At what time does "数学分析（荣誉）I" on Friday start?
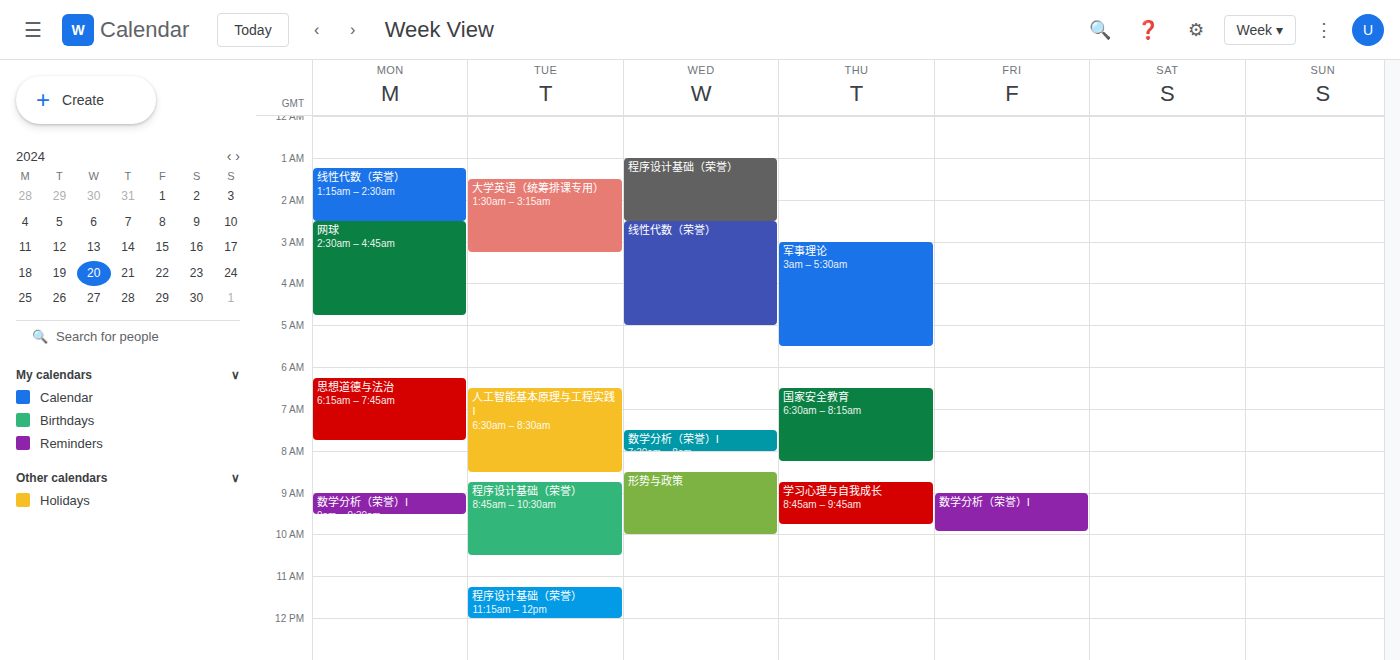
9:00 AM